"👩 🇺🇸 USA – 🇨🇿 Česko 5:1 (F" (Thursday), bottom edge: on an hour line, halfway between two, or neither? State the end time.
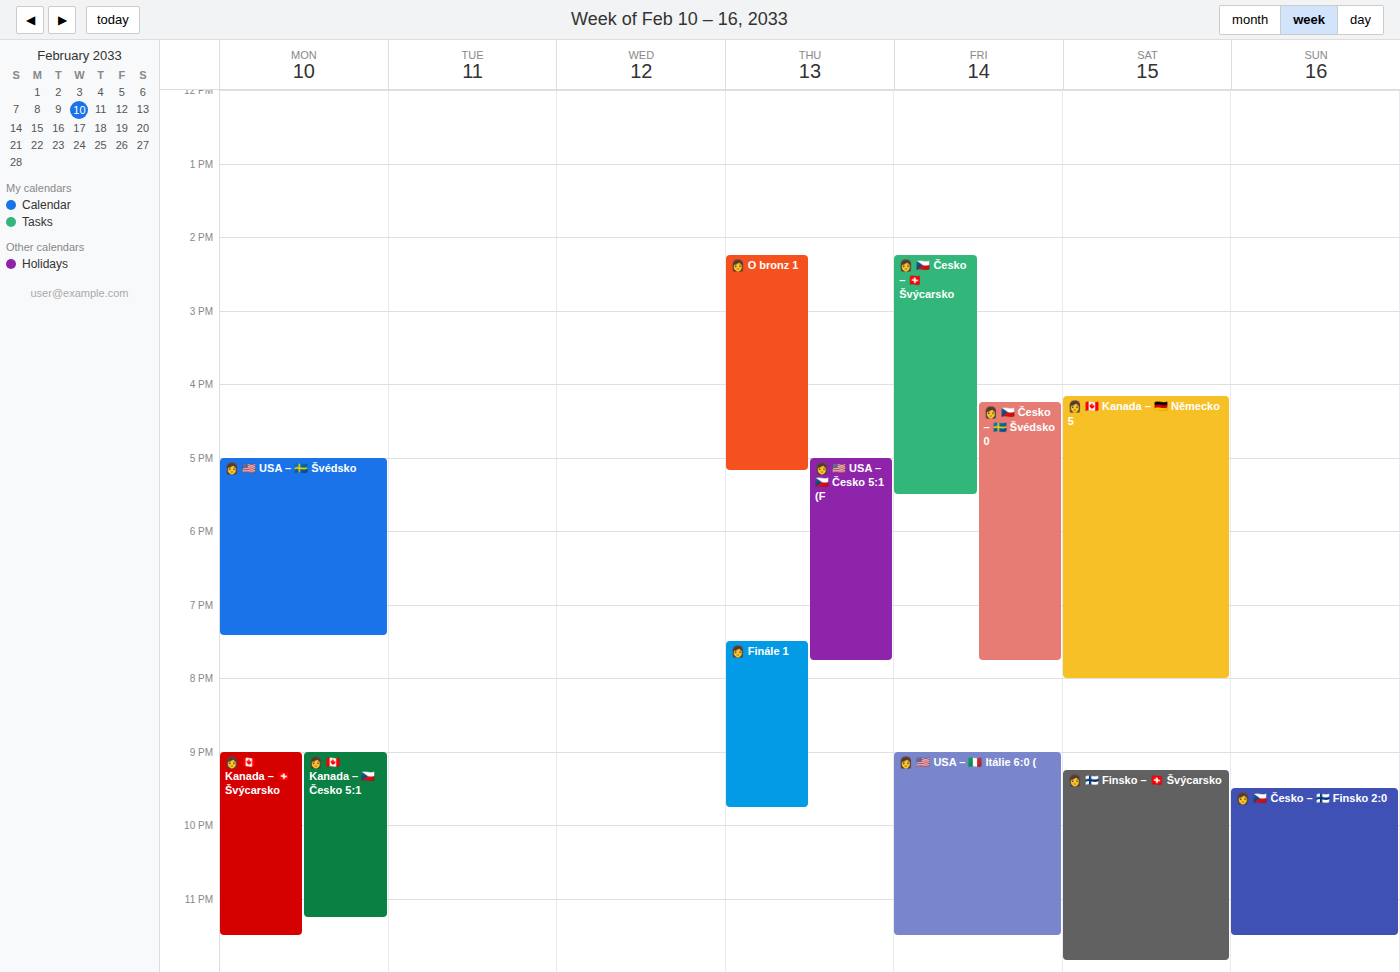
7:45 PM -- neither: three quarters of the way from the 7 PM line to the 8 PM line.